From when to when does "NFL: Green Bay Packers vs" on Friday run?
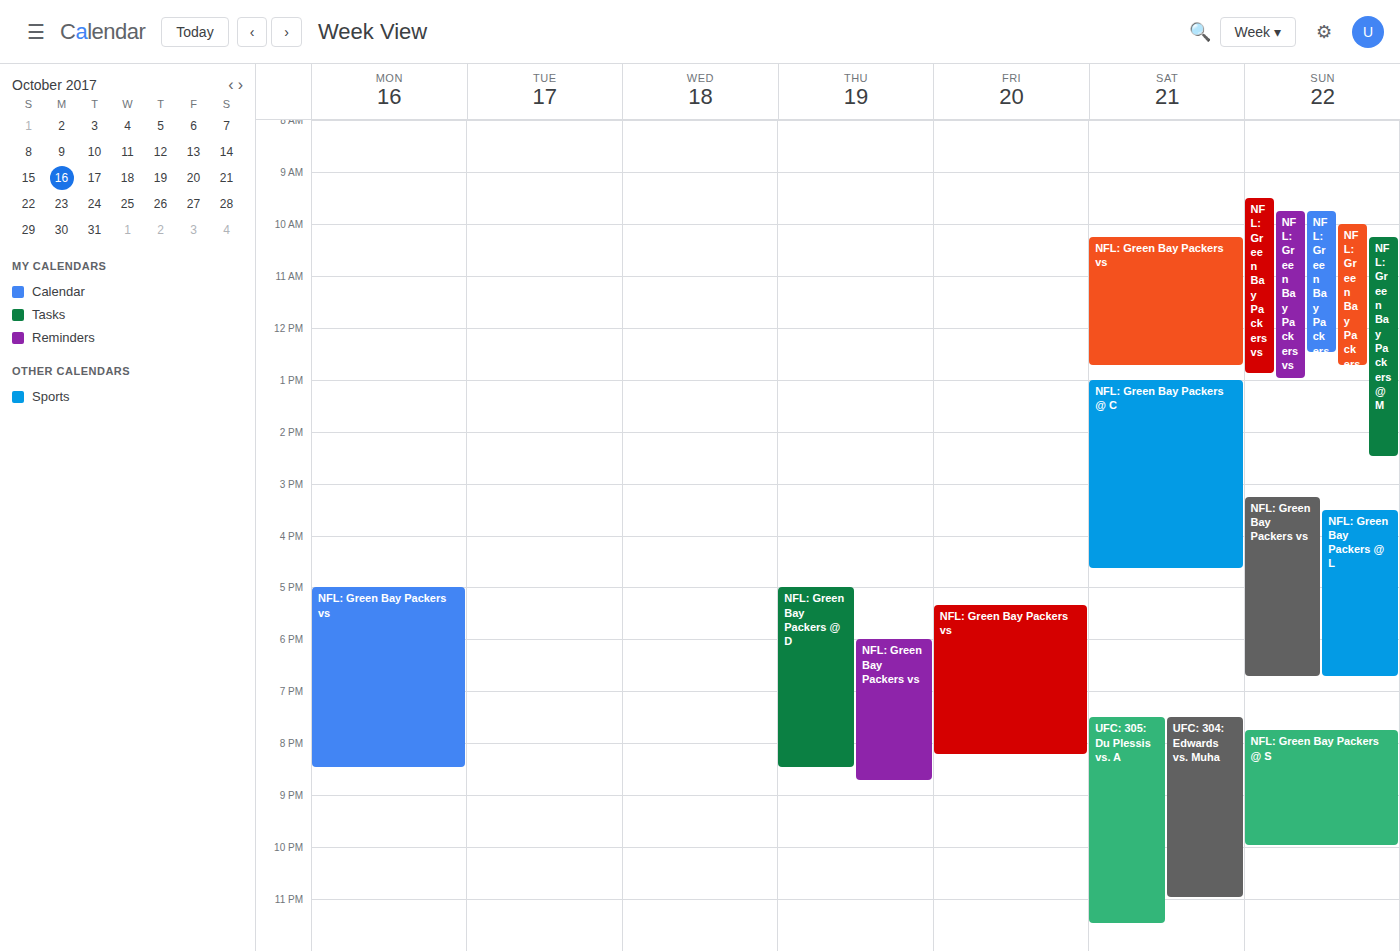
5:20 PM to 8:15 PM